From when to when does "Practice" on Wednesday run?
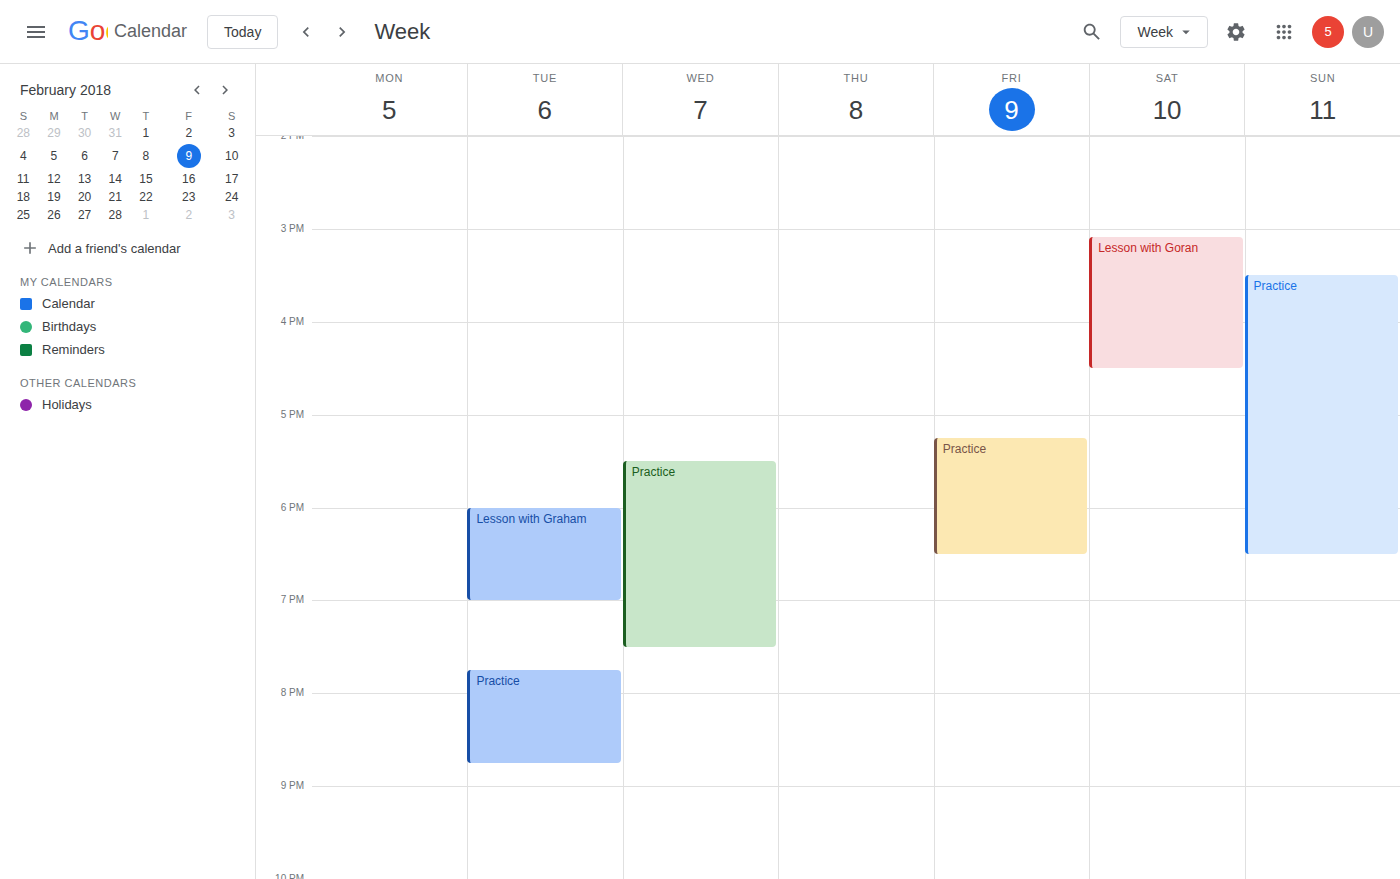
5:30 PM to 7:30 PM